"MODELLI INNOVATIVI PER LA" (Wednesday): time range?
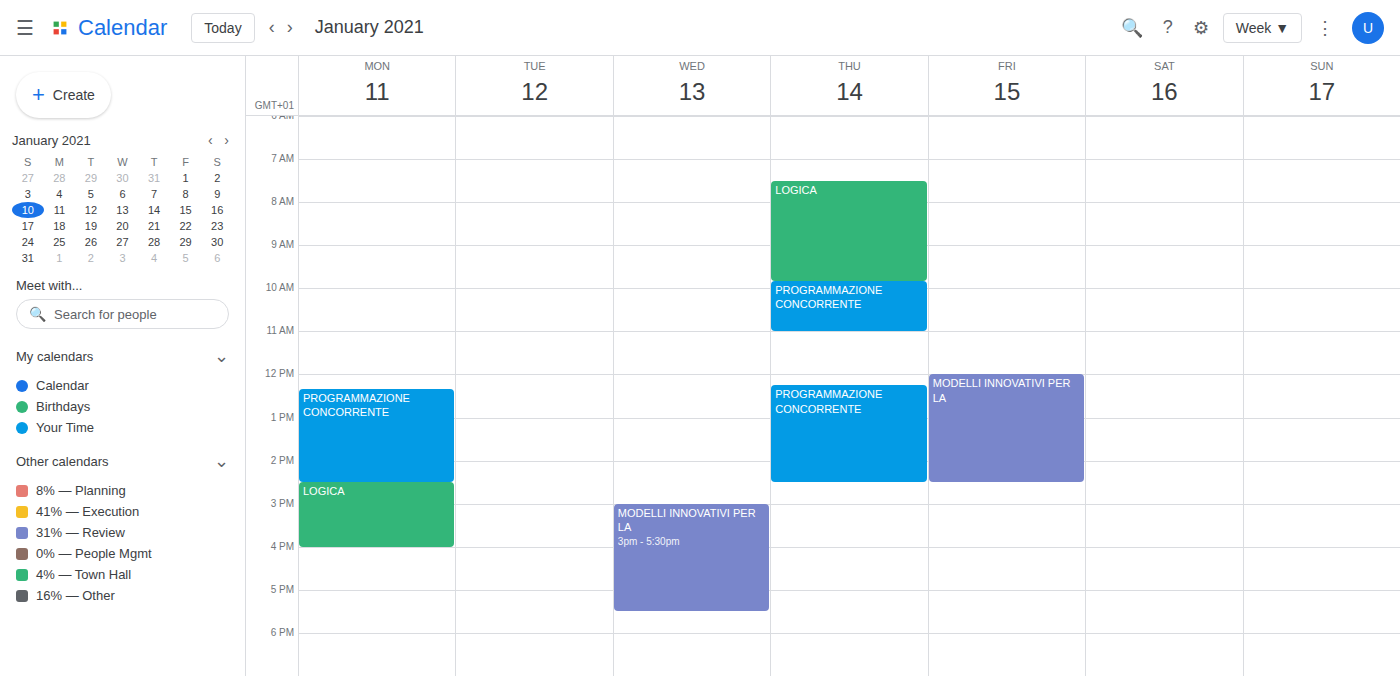
3:00 PM to 5:30 PM